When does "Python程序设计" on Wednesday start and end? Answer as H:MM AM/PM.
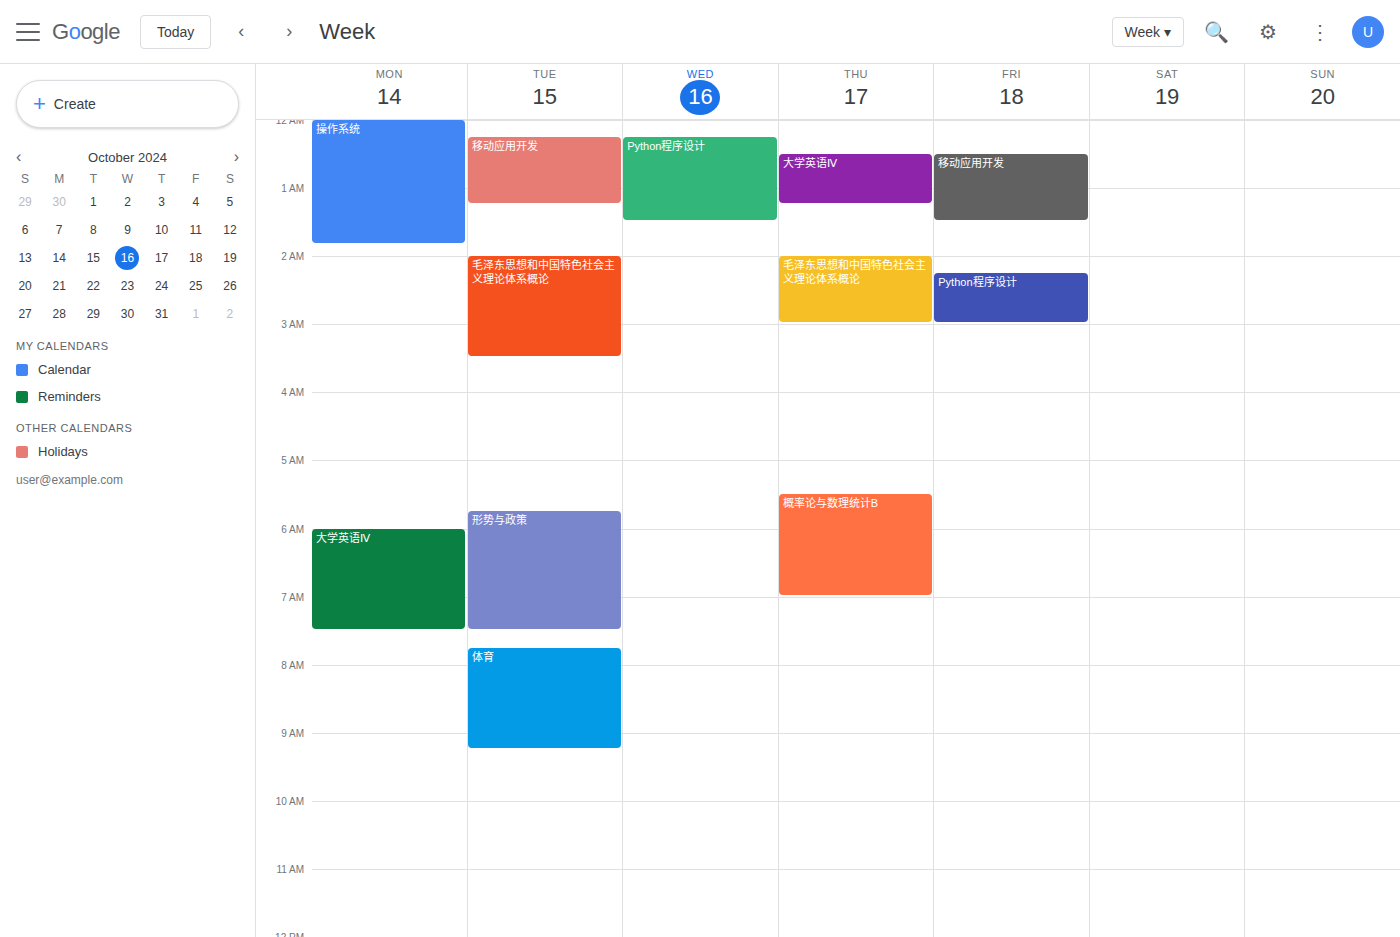
12:15 AM to 1:30 AM